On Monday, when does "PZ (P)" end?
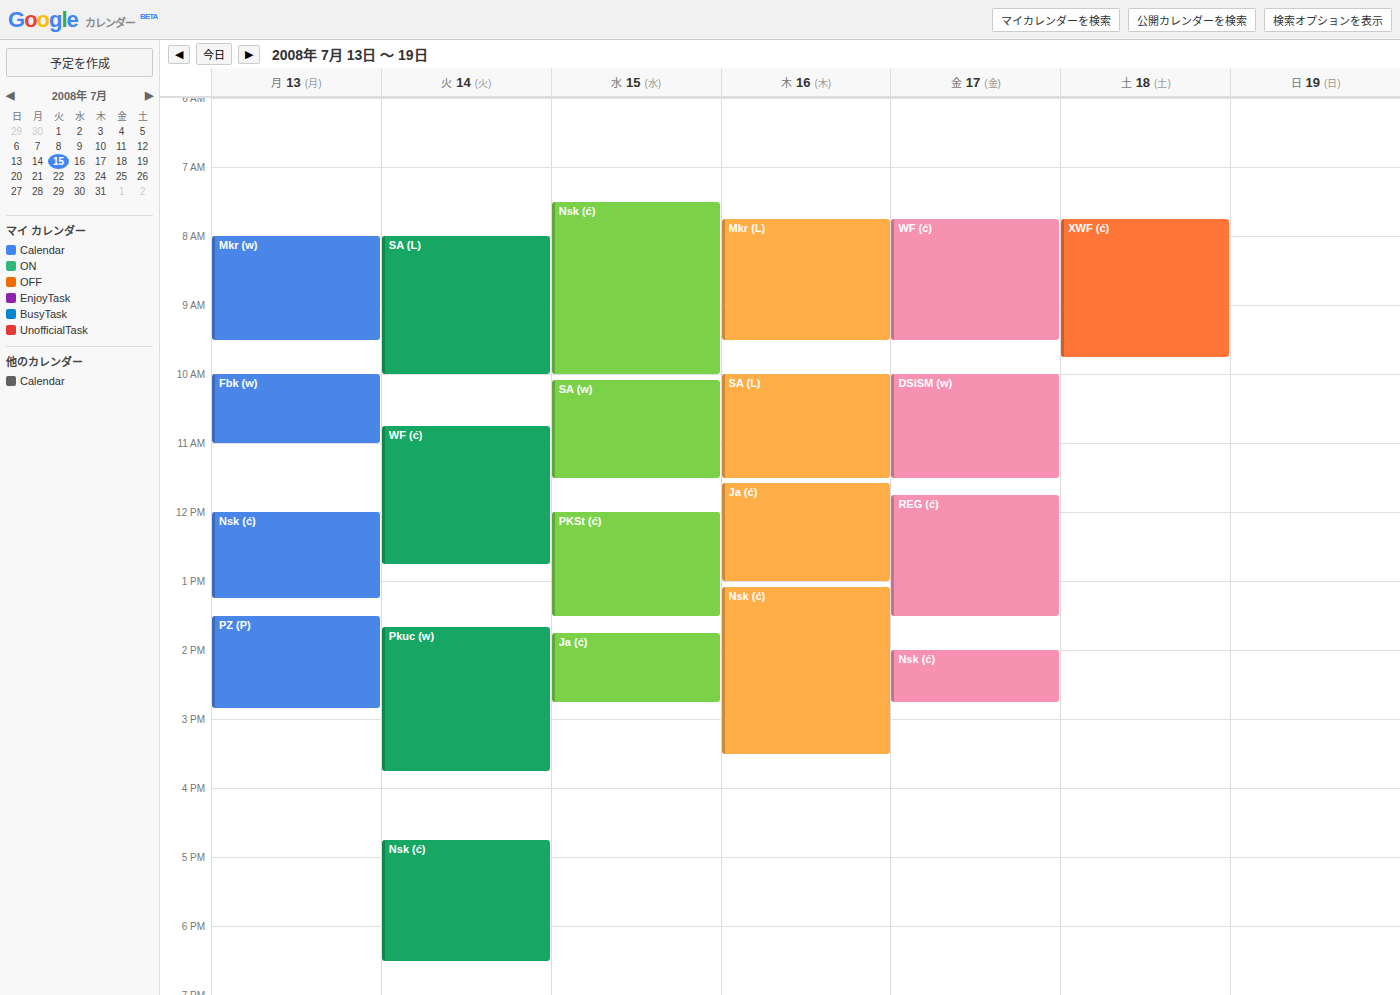
14:50